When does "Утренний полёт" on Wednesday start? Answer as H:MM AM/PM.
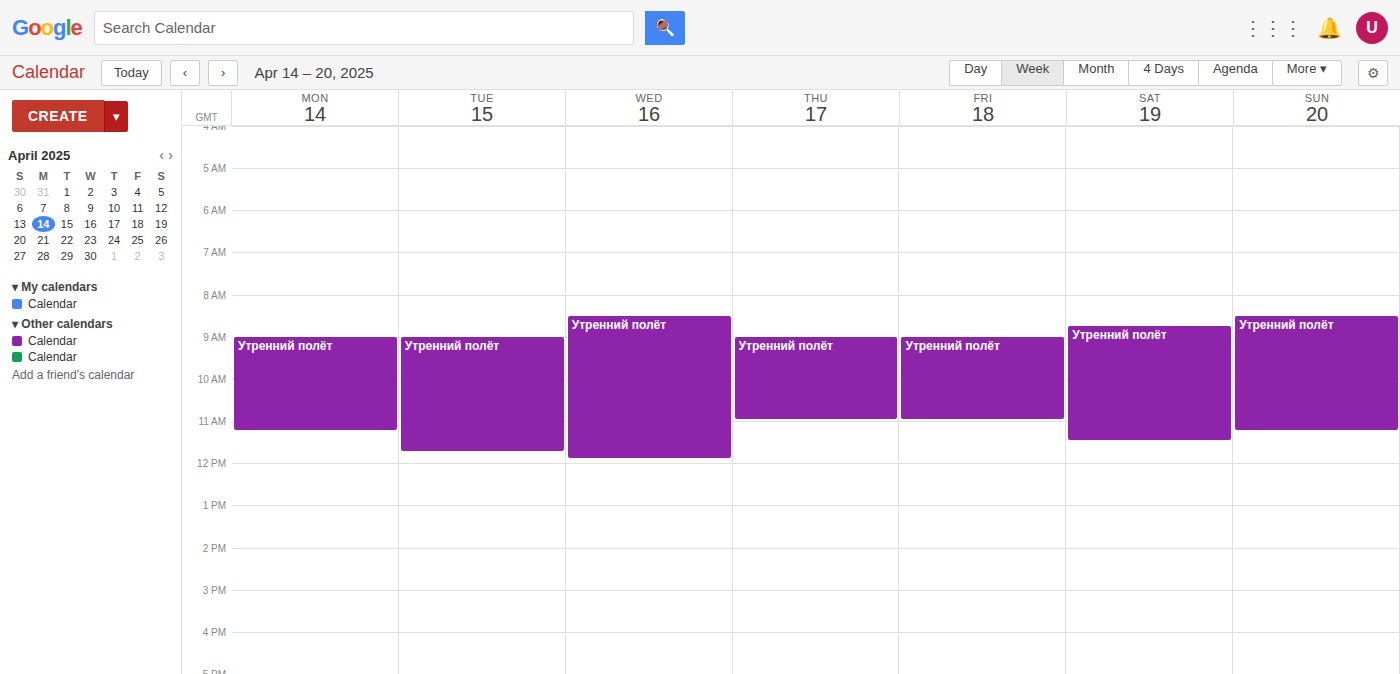
8:30 AM